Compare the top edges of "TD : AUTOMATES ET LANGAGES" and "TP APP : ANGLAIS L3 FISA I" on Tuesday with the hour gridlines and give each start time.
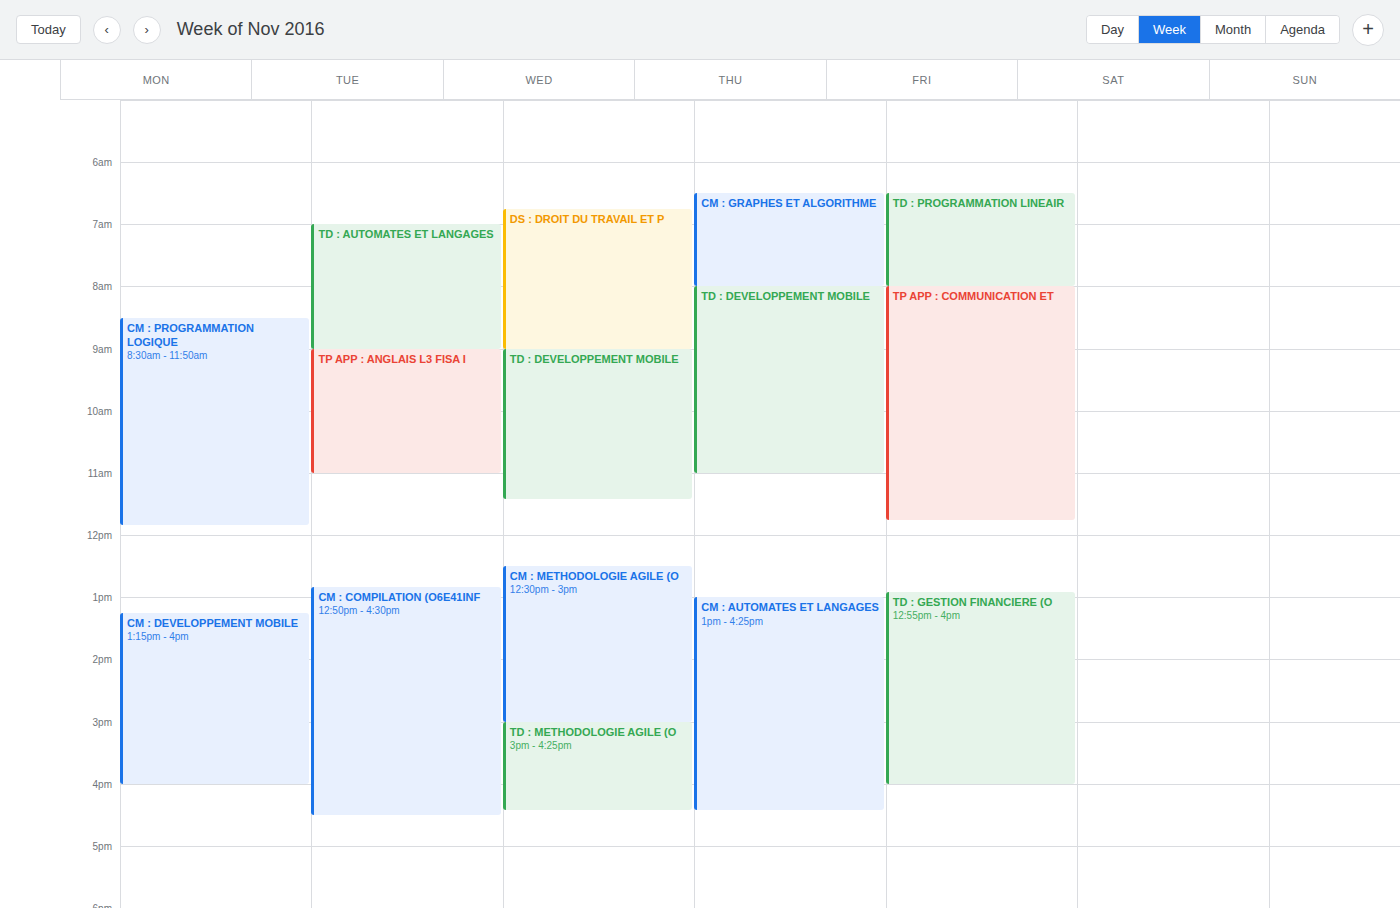
"TD : AUTOMATES ET LANGAGES": 7:00 AM, exactly on the 7 AM line. "TP APP : ANGLAIS L3 FISA I": 9:00 AM, exactly on the 9 AM line.